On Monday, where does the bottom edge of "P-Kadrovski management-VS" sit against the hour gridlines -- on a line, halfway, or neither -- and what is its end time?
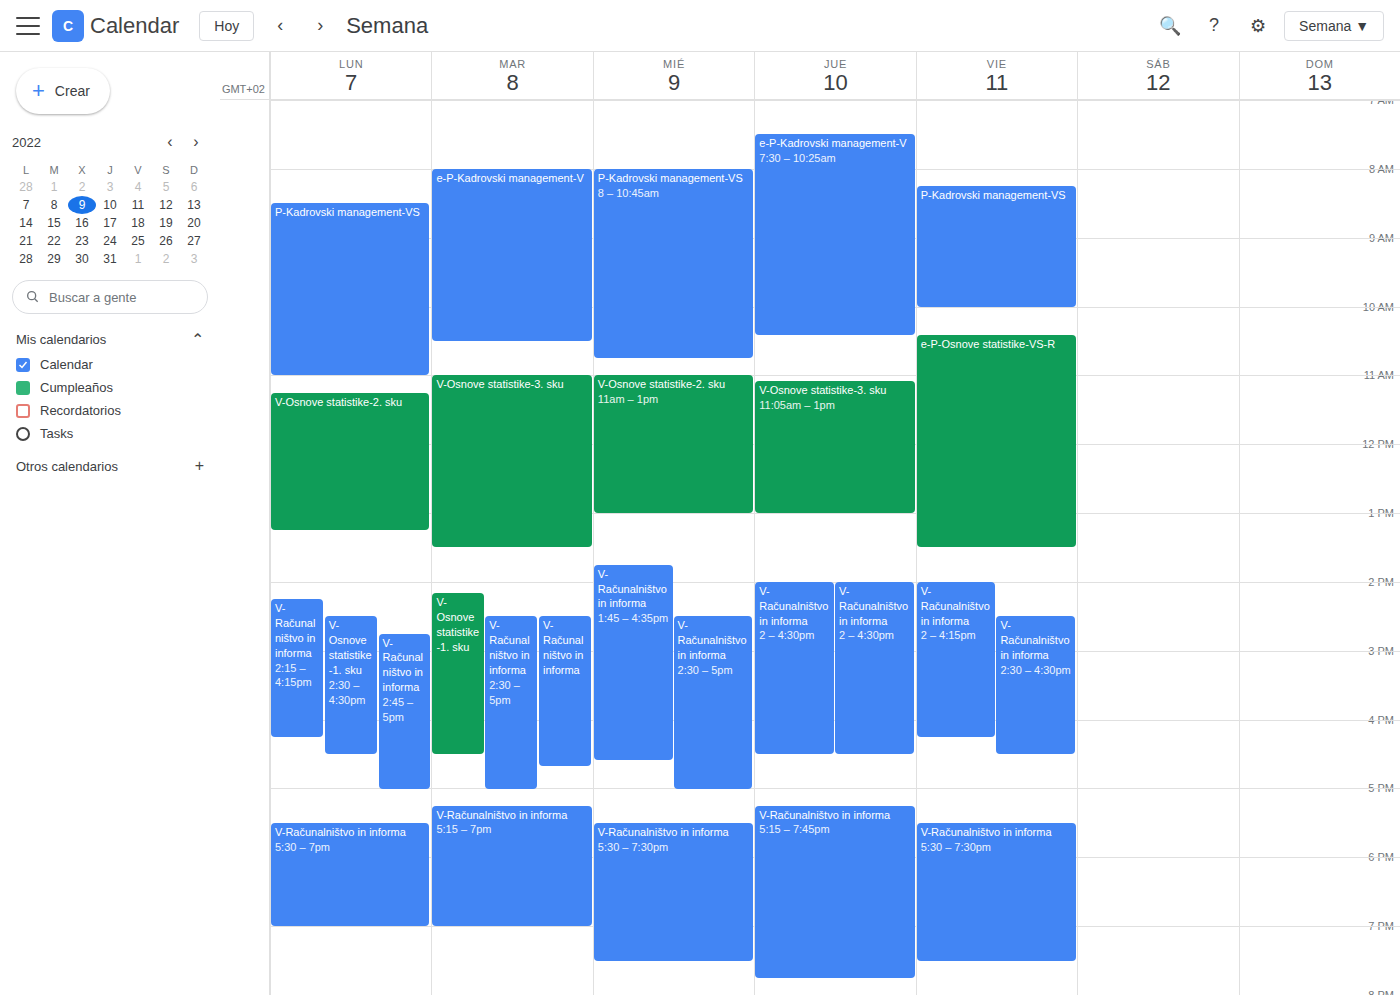
11:00 AM -- exactly on the 11 AM line.